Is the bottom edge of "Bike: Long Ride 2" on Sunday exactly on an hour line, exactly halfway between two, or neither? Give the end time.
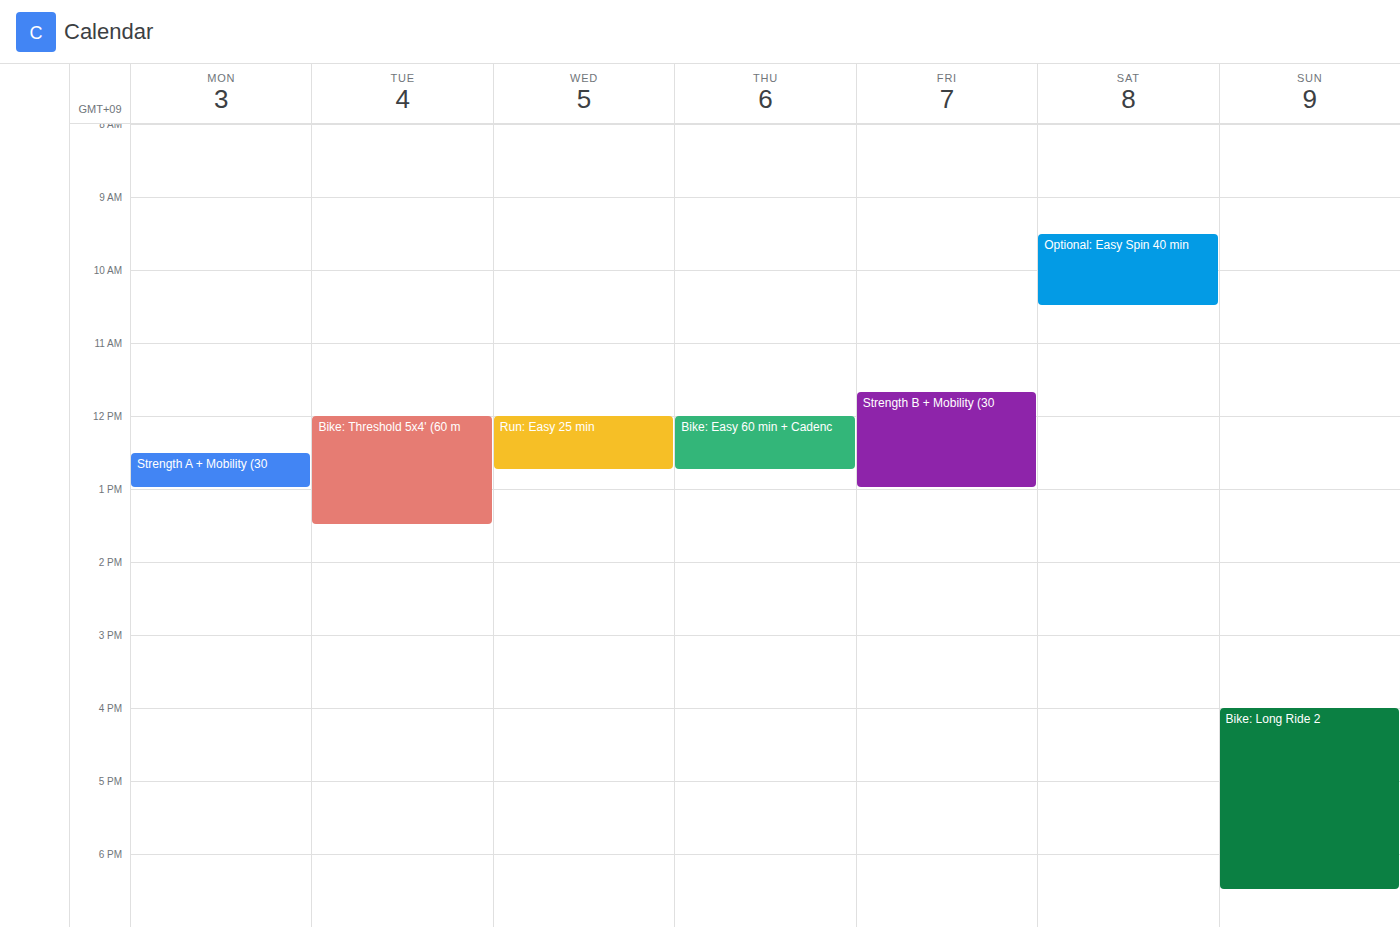
6:30 PM -- halfway between the 6 PM and 7 PM lines.